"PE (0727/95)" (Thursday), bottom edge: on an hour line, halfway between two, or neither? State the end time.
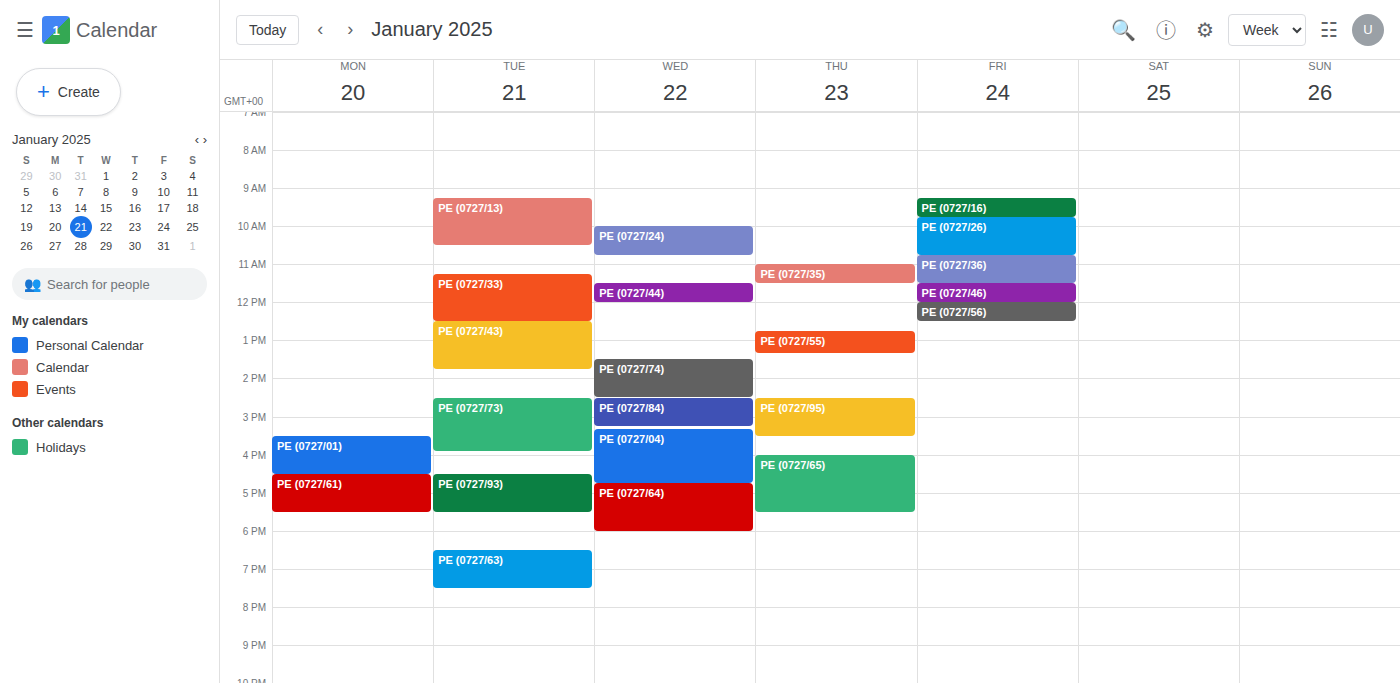
3:30 PM -- halfway between the 3 PM and 4 PM lines.